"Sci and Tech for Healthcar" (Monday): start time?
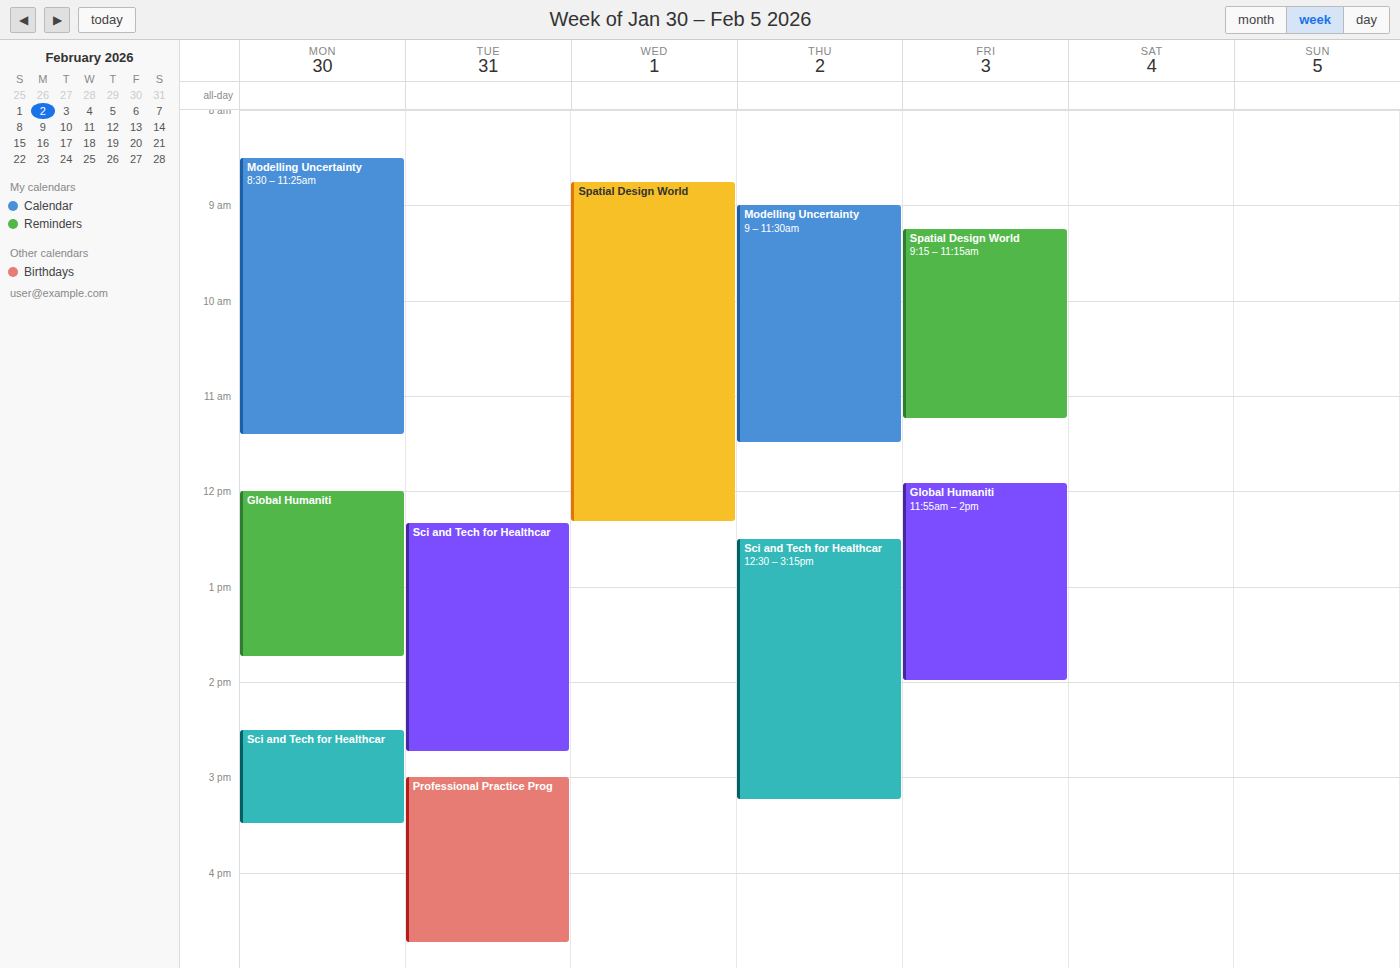
14:30